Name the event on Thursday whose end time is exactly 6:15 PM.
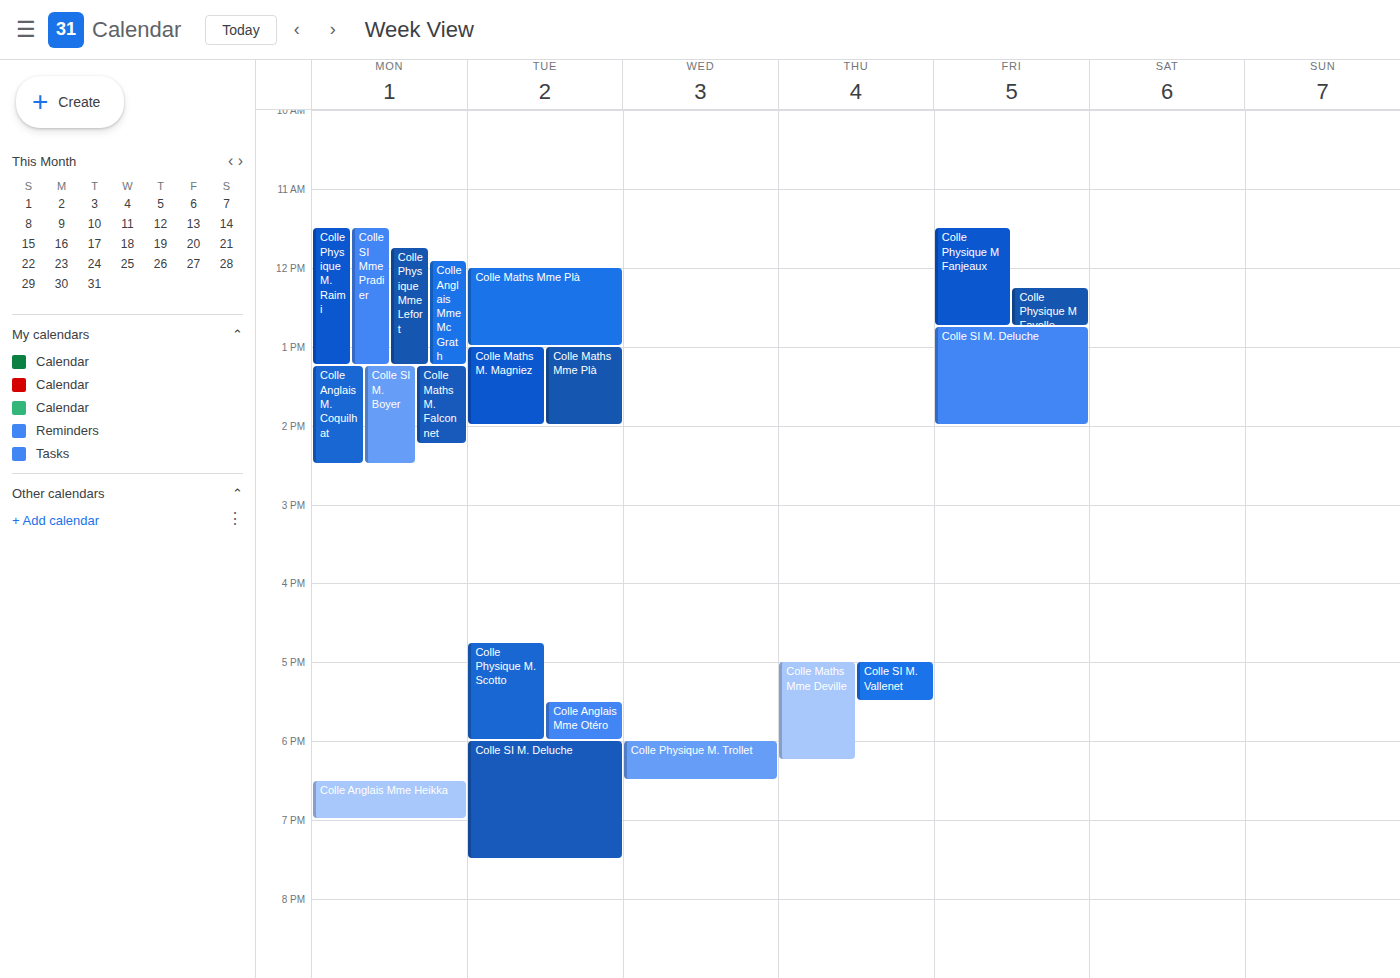
"Colle Maths Mme Deville"